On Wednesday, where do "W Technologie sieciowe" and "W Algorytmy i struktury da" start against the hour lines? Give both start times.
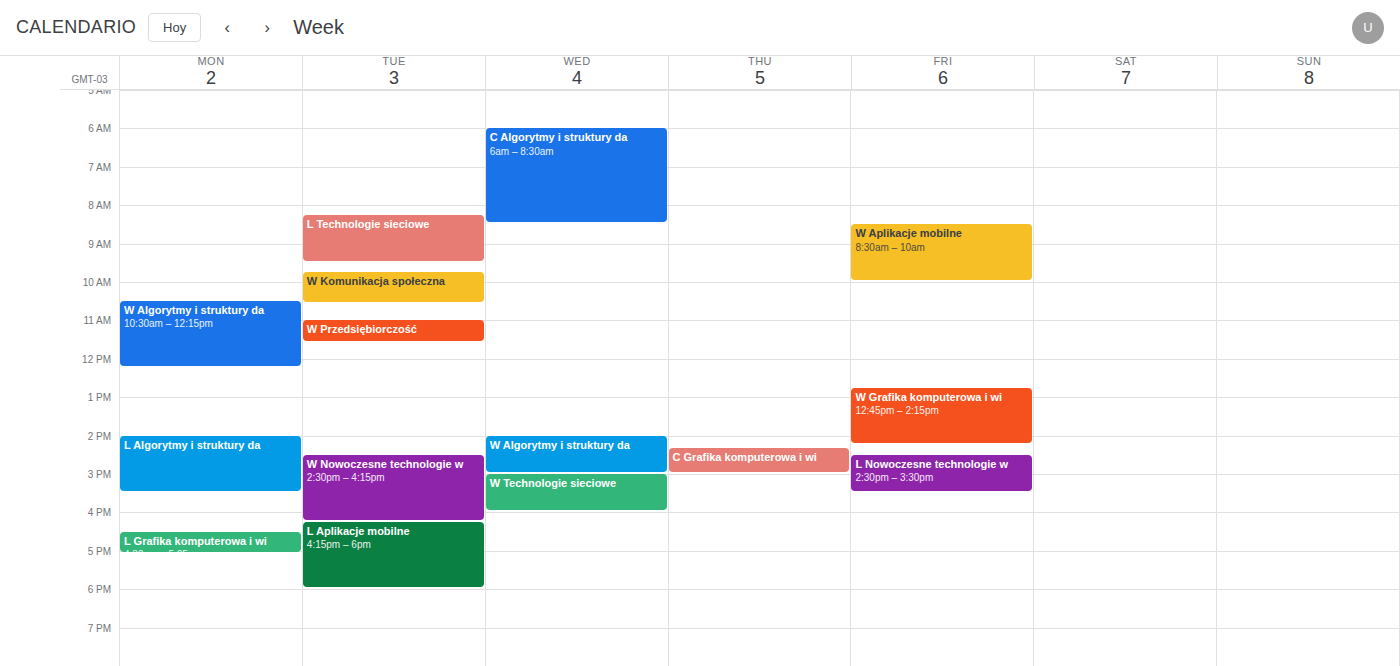
"W Technologie sieciowe": 3:00 PM, exactly on the 3 PM line. "W Algorytmy i struktury da": 2:00 PM, exactly on the 2 PM line.